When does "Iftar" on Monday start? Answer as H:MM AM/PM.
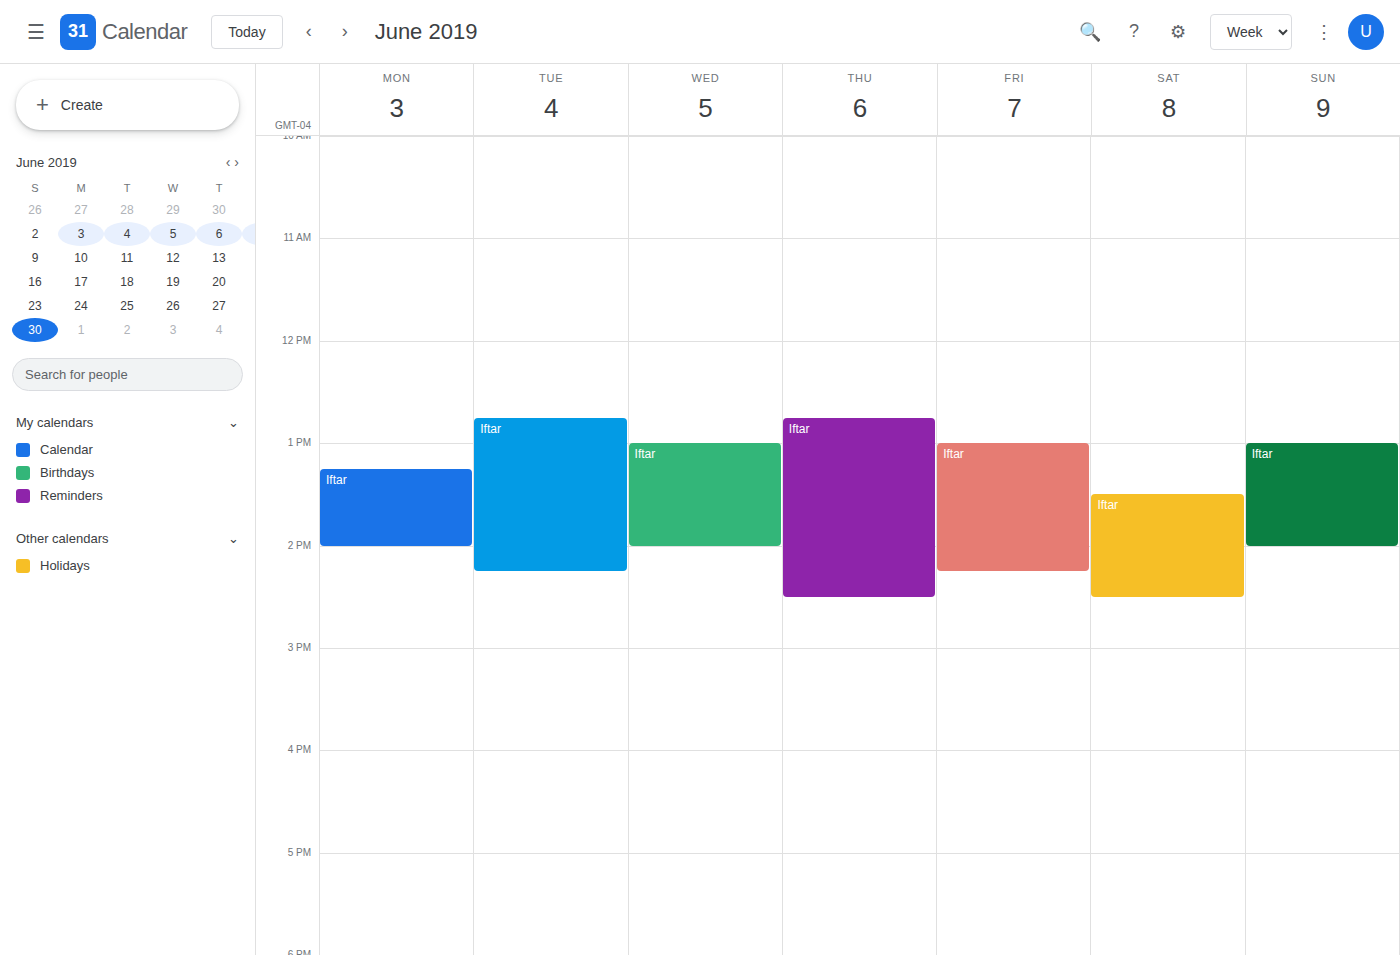
1:15 PM